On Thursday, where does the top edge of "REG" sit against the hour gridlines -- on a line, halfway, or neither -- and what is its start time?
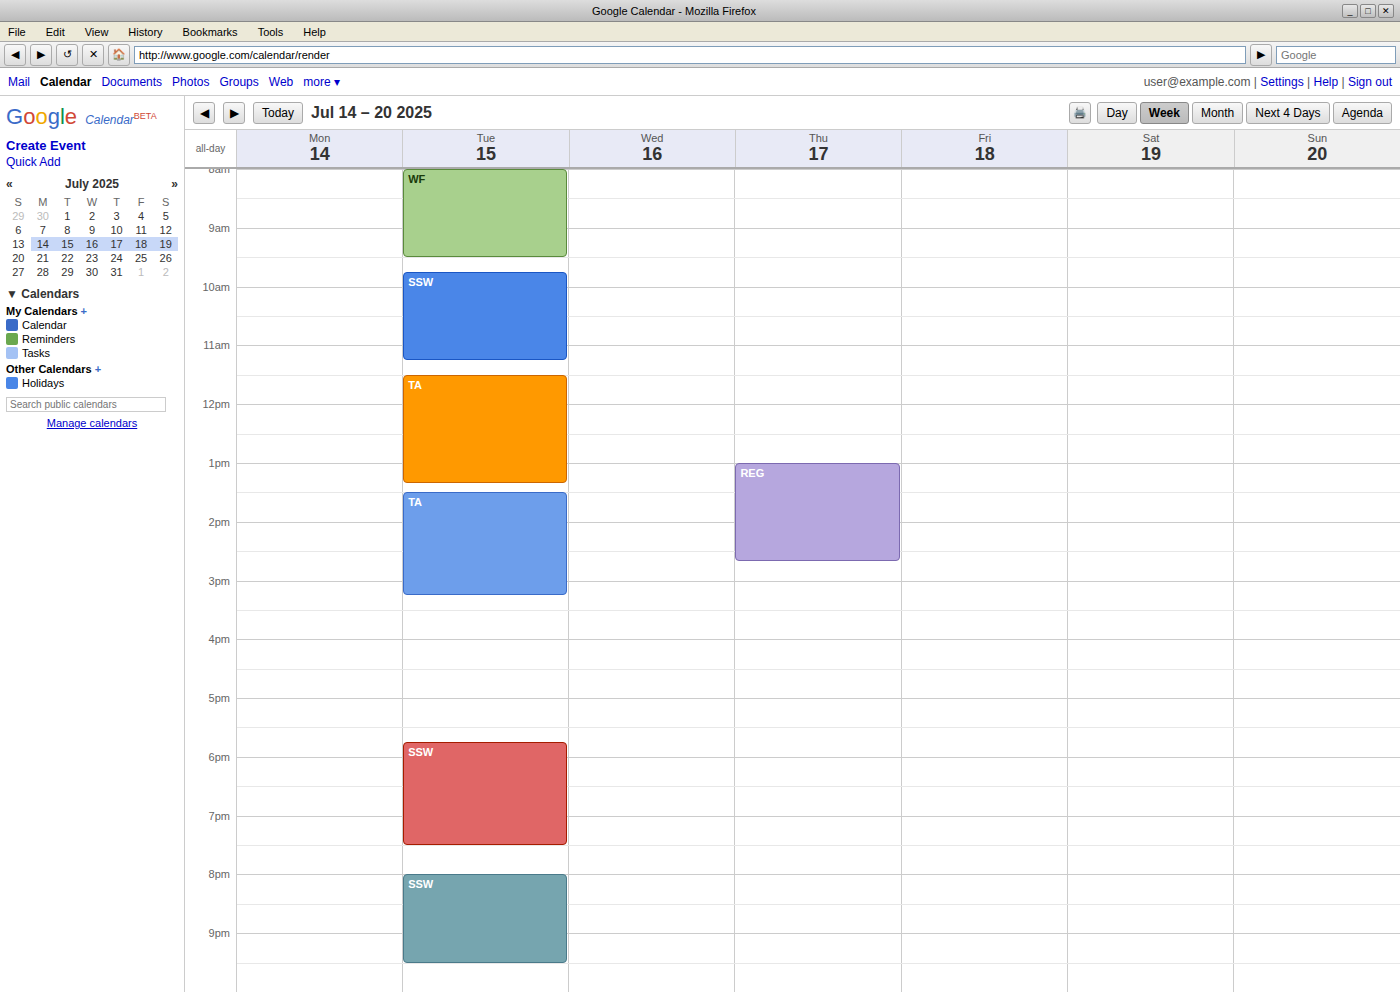
1:00 PM -- exactly on the 1 PM line.